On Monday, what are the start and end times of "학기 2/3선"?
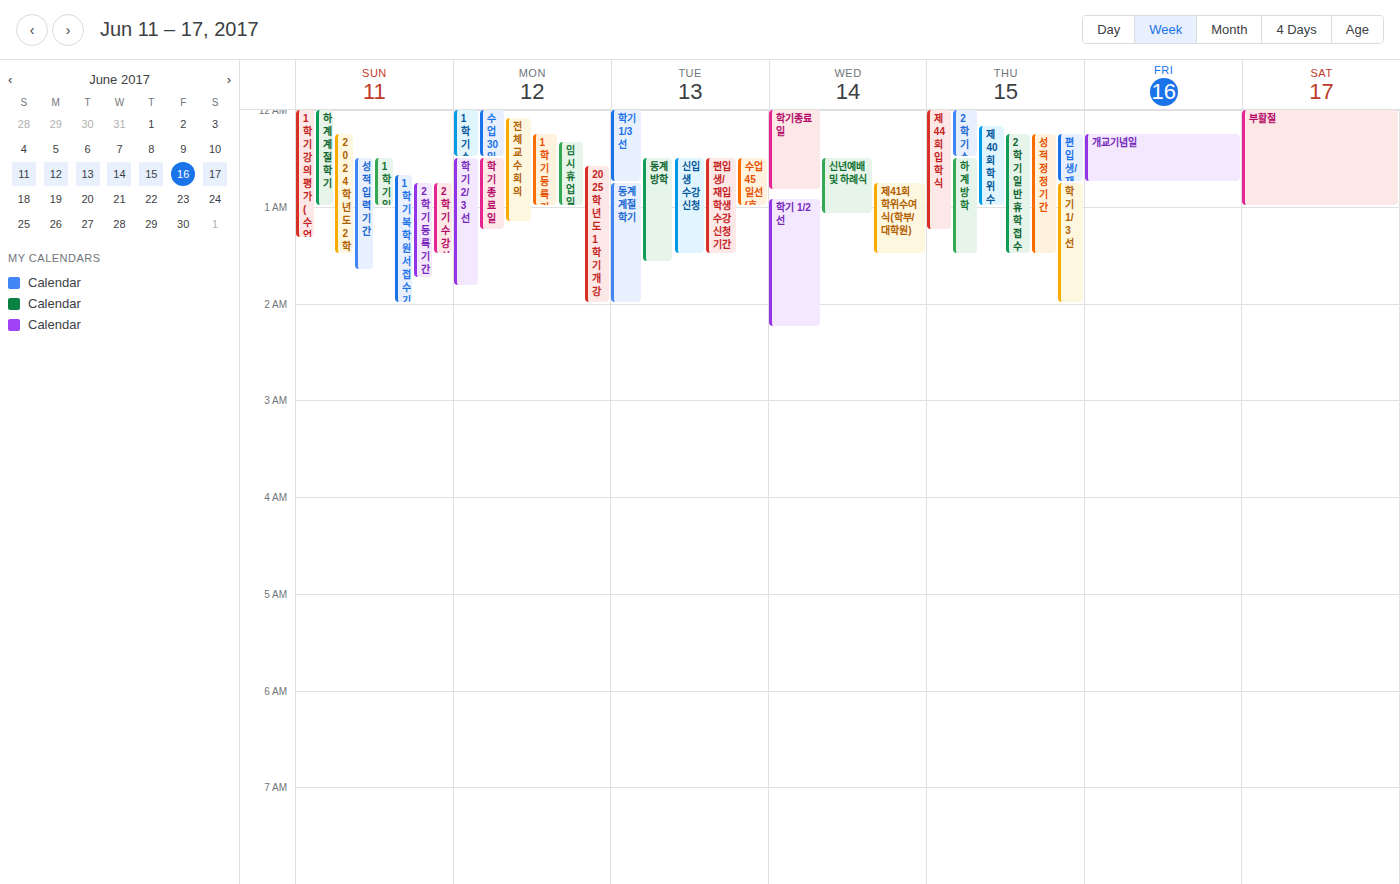
12:30 AM to 1:50 AM